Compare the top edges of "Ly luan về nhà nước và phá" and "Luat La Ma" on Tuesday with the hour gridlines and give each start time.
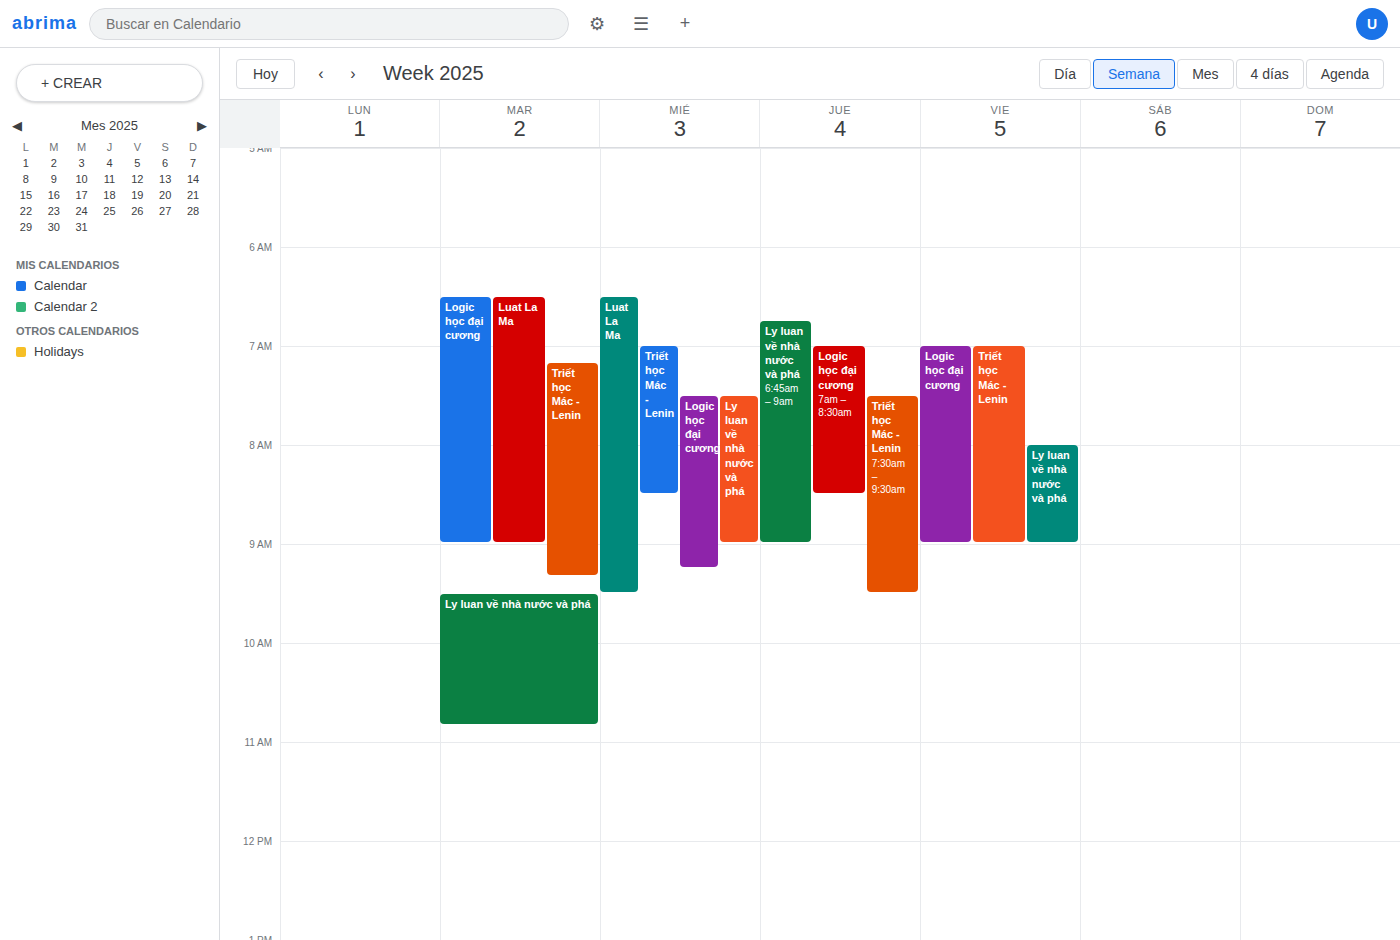
"Ly luan về nhà nước và phá": 9:30 AM, halfway between the 9 AM and 10 AM lines. "Luat La Ma": 6:30 AM, halfway between the 6 AM and 7 AM lines.